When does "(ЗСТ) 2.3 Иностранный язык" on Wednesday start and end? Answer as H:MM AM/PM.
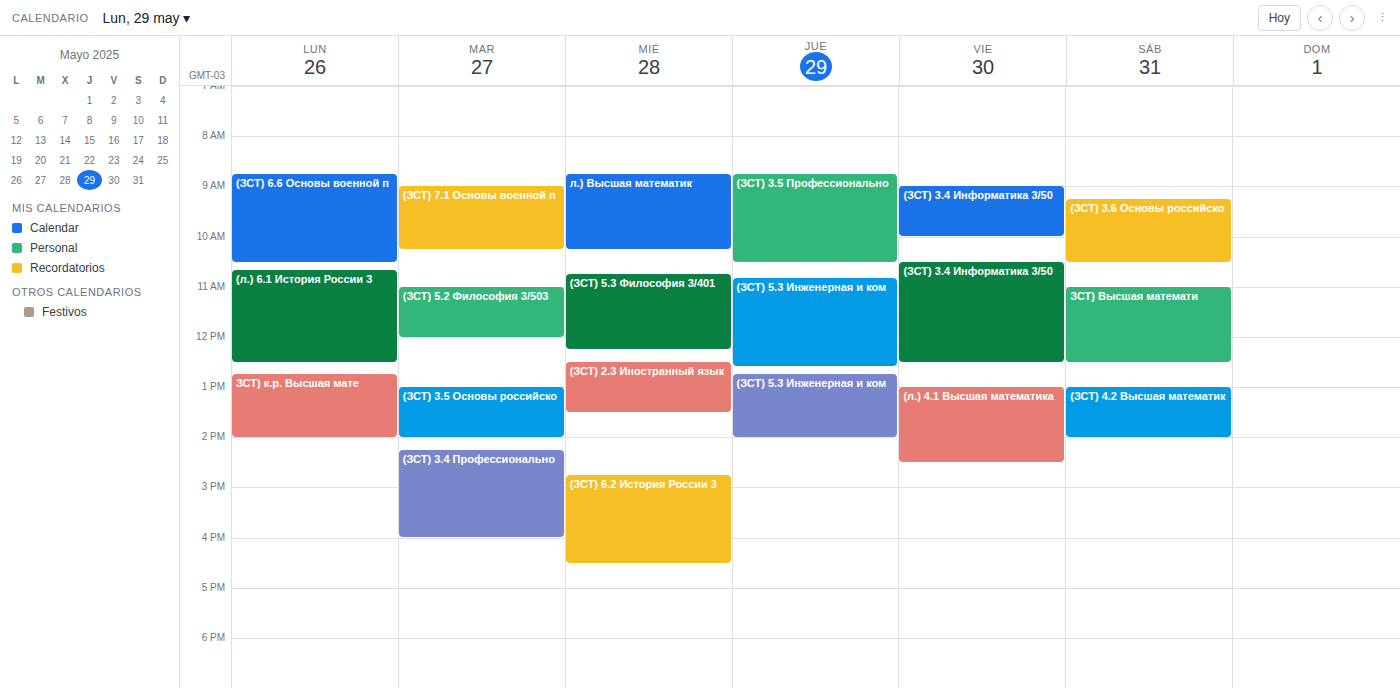
12:30 PM to 1:30 PM